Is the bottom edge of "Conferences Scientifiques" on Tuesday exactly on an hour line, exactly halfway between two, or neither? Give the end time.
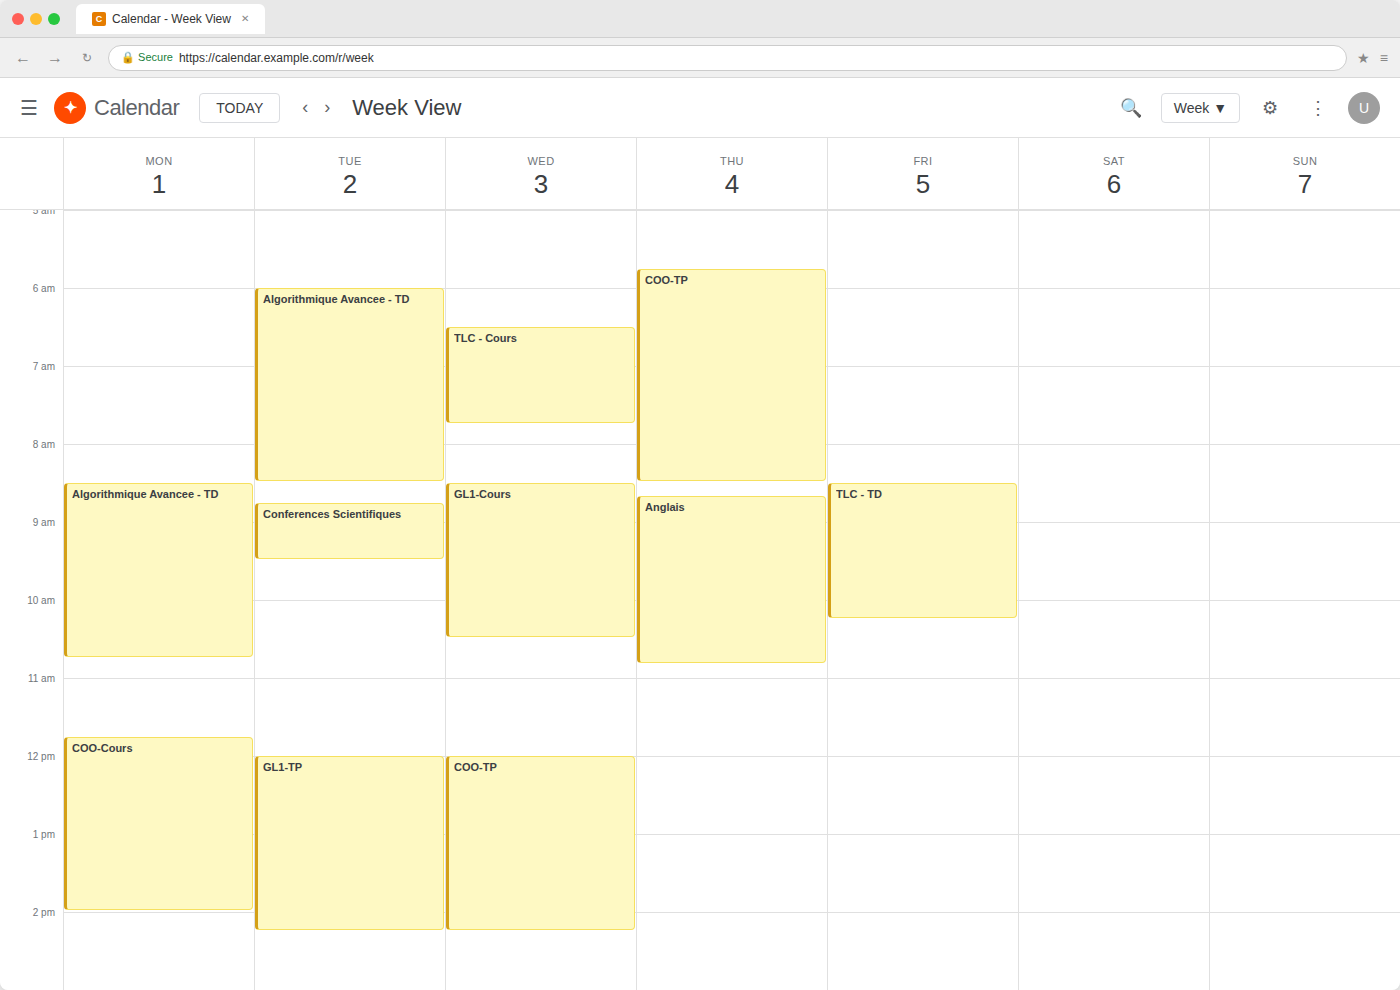
9:30 AM -- halfway between the 9 AM and 10 AM lines.